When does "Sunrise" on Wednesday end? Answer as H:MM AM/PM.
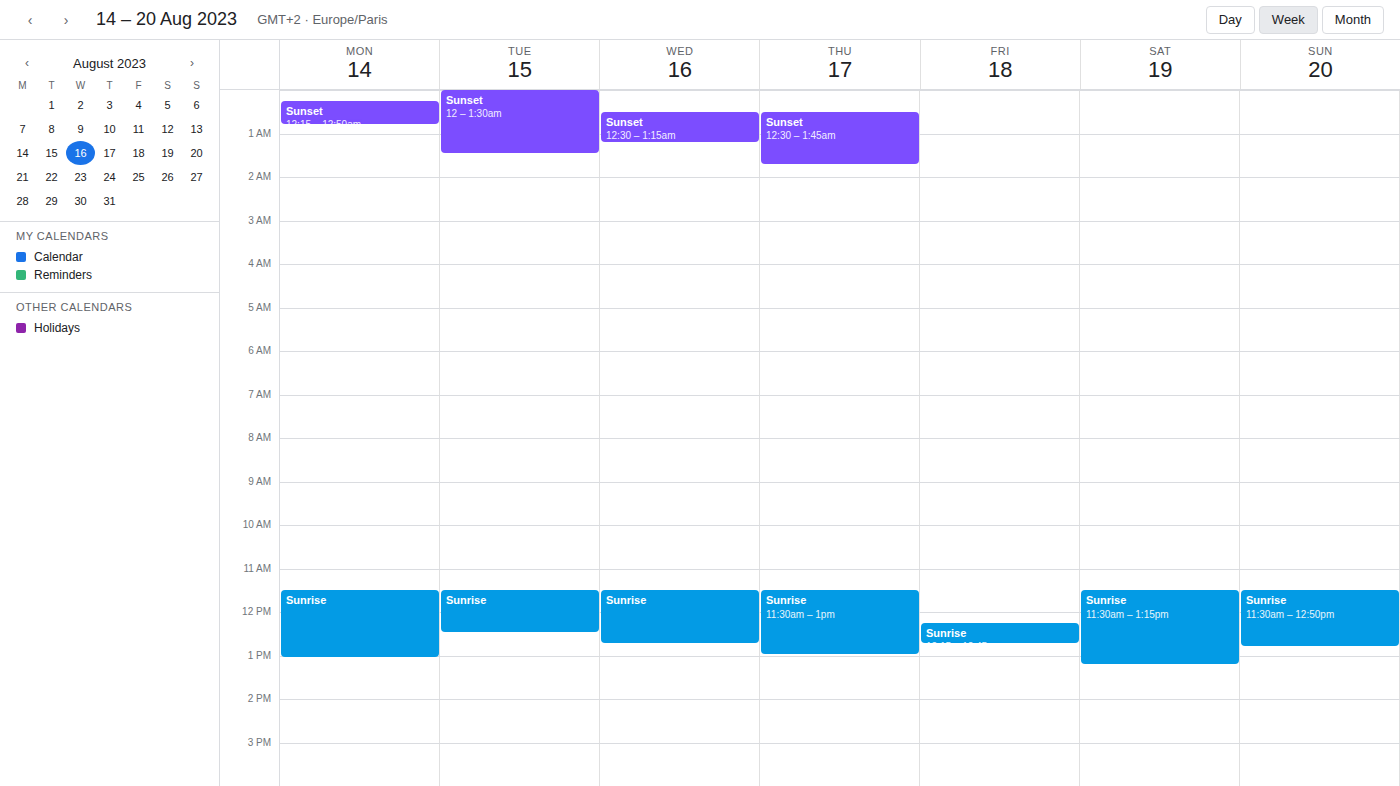
12:45 PM